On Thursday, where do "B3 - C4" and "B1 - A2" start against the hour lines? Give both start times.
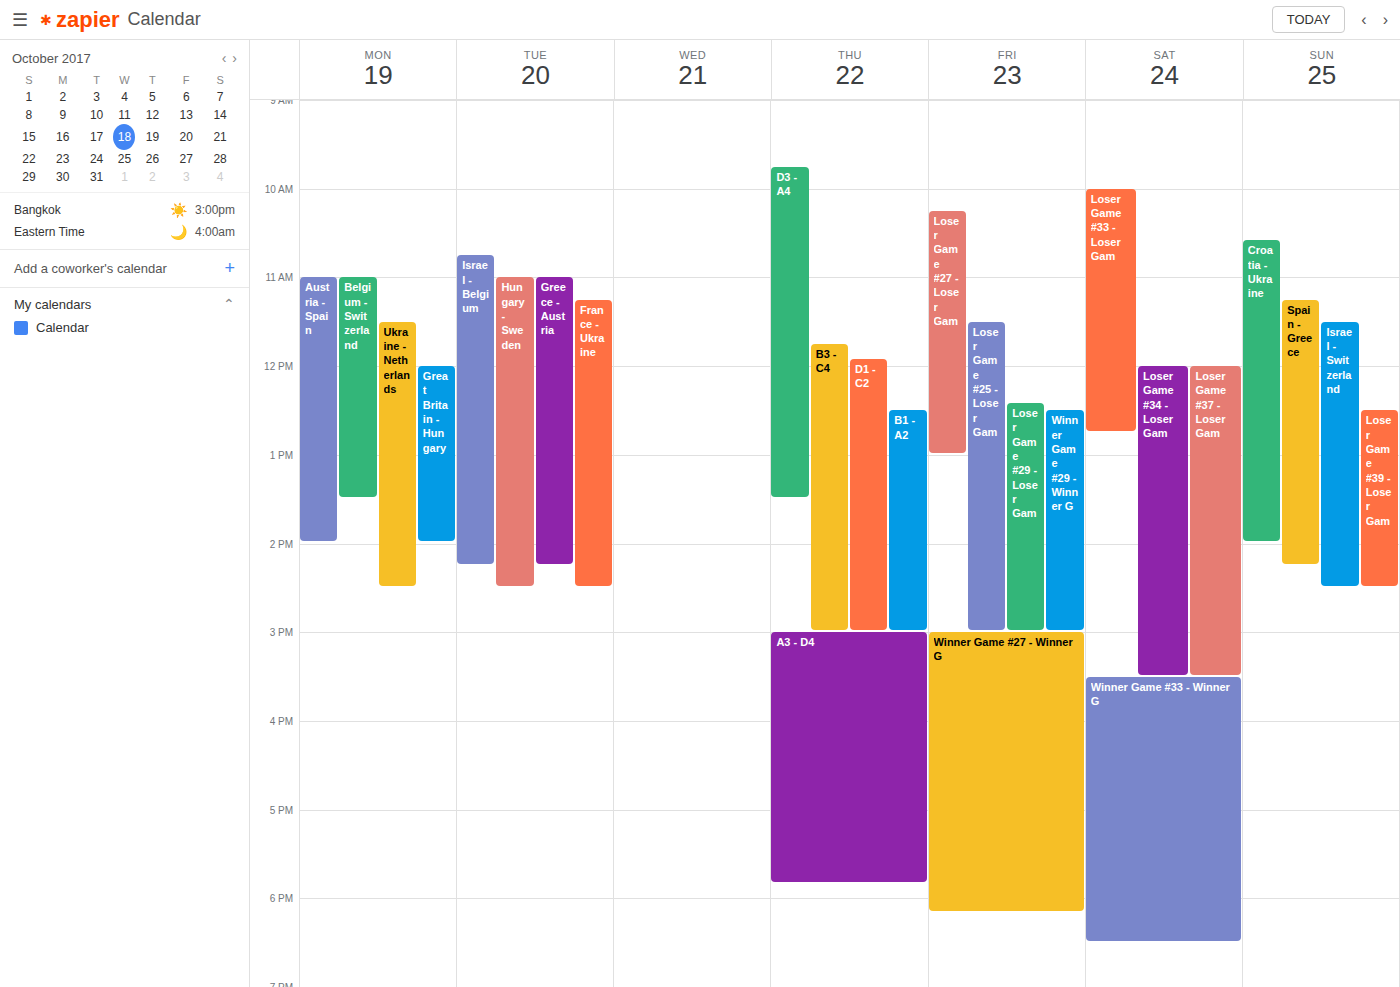
"B3 - C4": 11:45 AM, neither: three quarters of the way from the 11 AM line to the 12 PM line. "B1 - A2": 12:30 PM, halfway between the 12 PM and 1 PM lines.